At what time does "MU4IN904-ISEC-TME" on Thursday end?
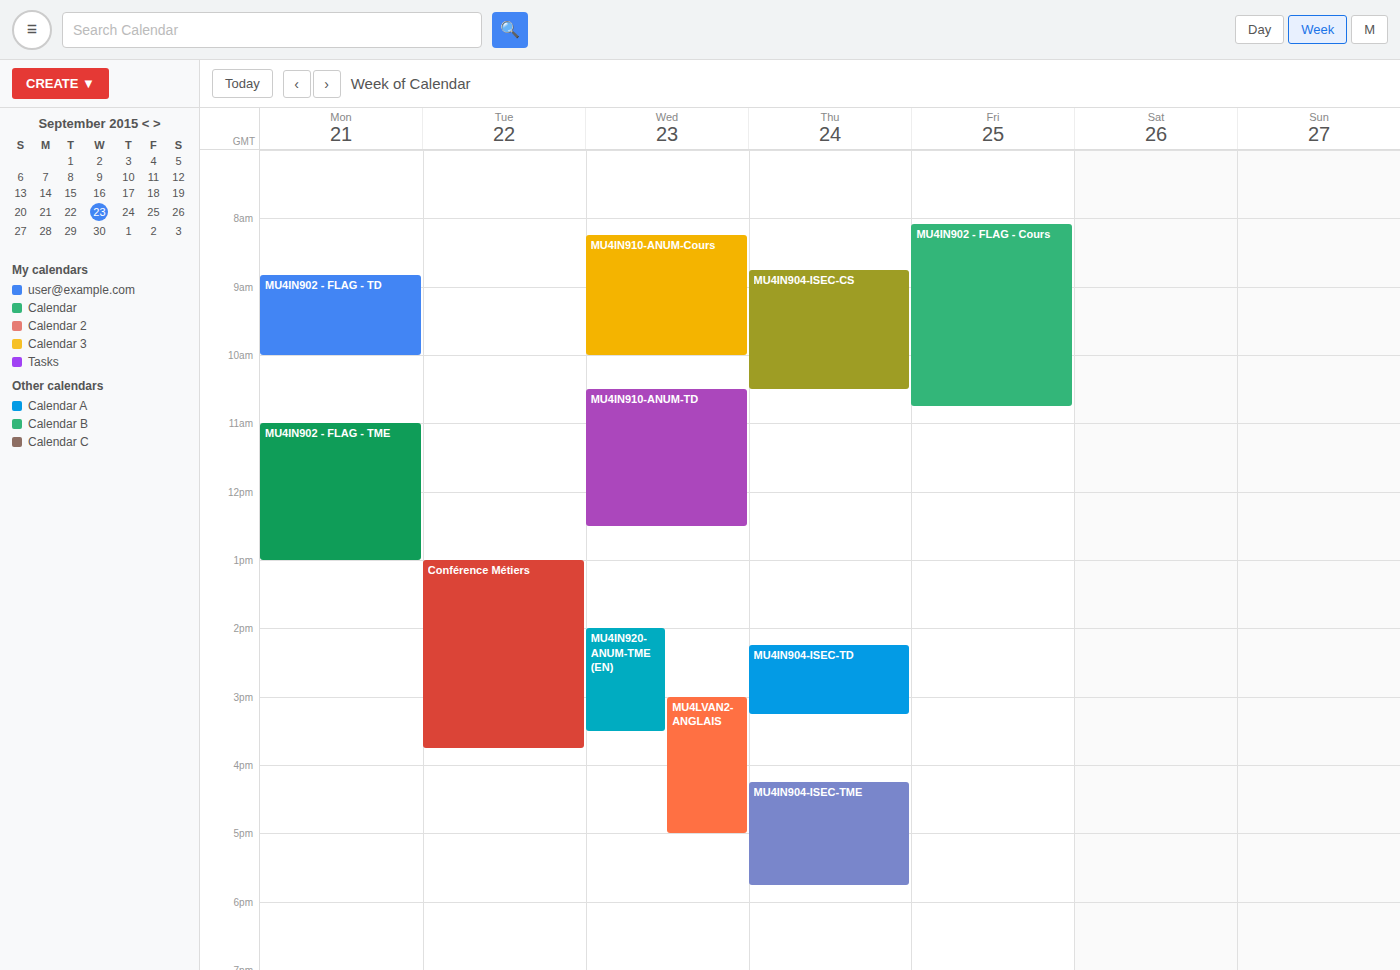
17:45